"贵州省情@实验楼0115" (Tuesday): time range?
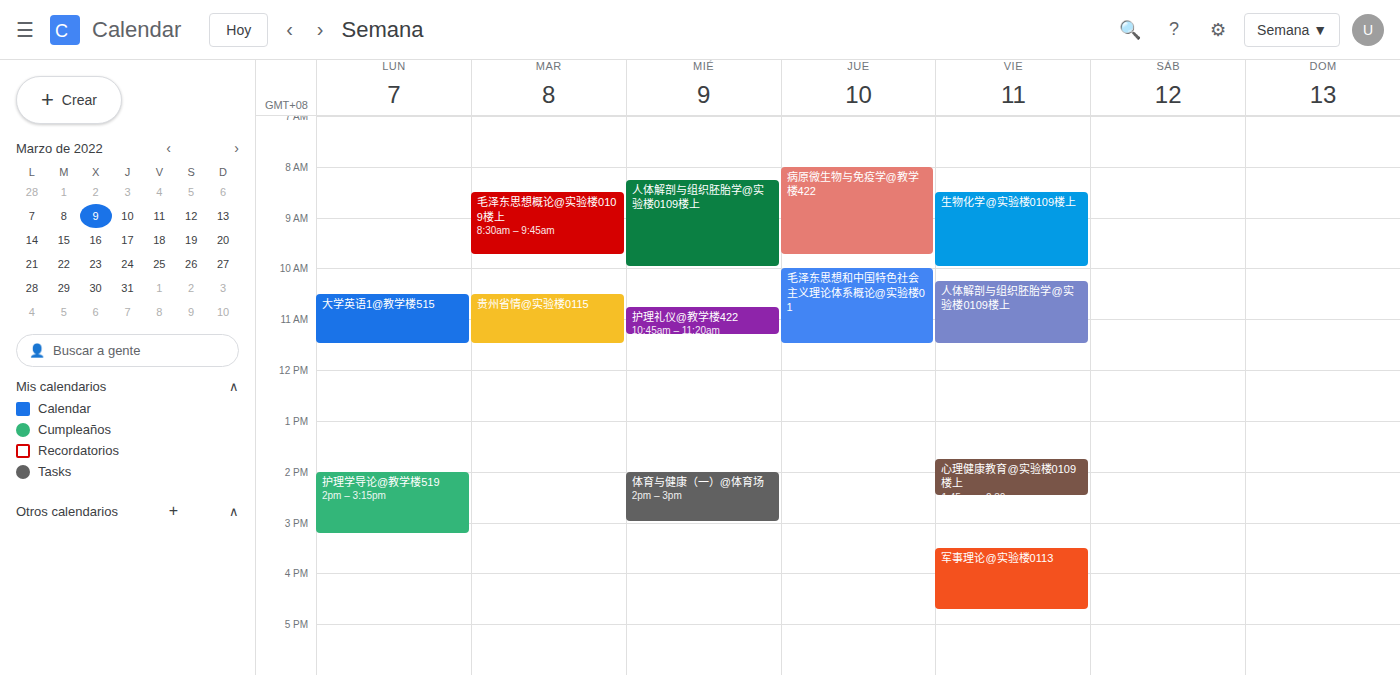
10:30 AM to 11:30 AM